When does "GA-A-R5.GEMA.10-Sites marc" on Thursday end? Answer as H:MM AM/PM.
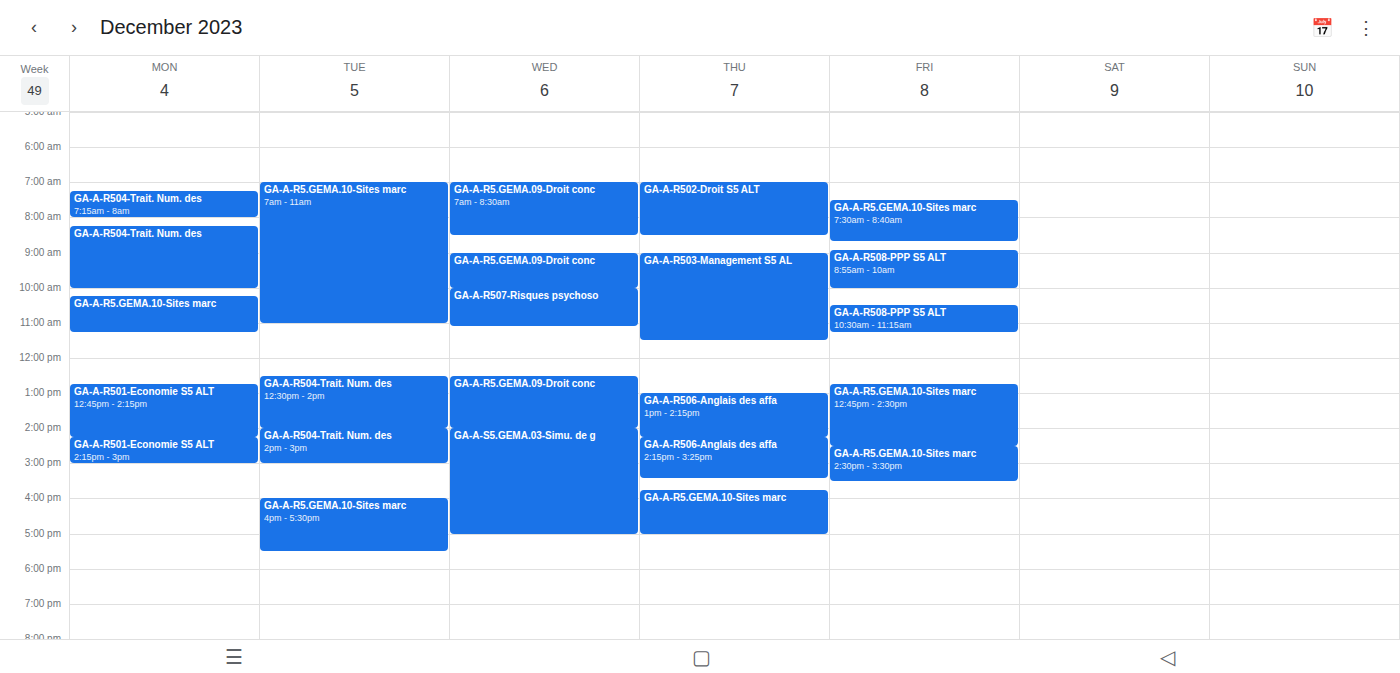
5:00 PM